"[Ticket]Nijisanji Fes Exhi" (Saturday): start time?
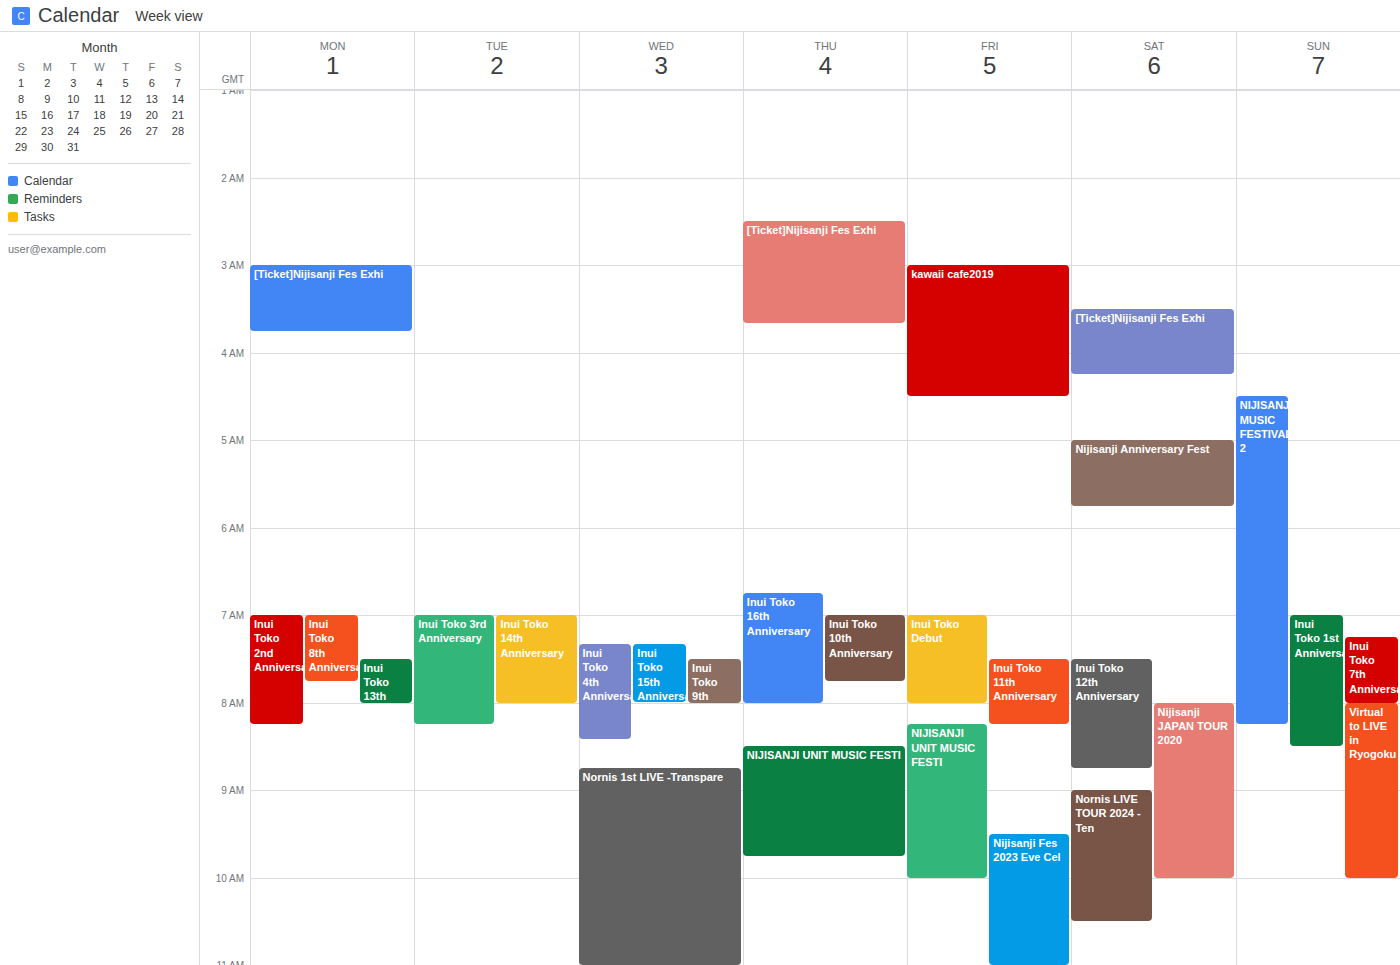
3:30 AM